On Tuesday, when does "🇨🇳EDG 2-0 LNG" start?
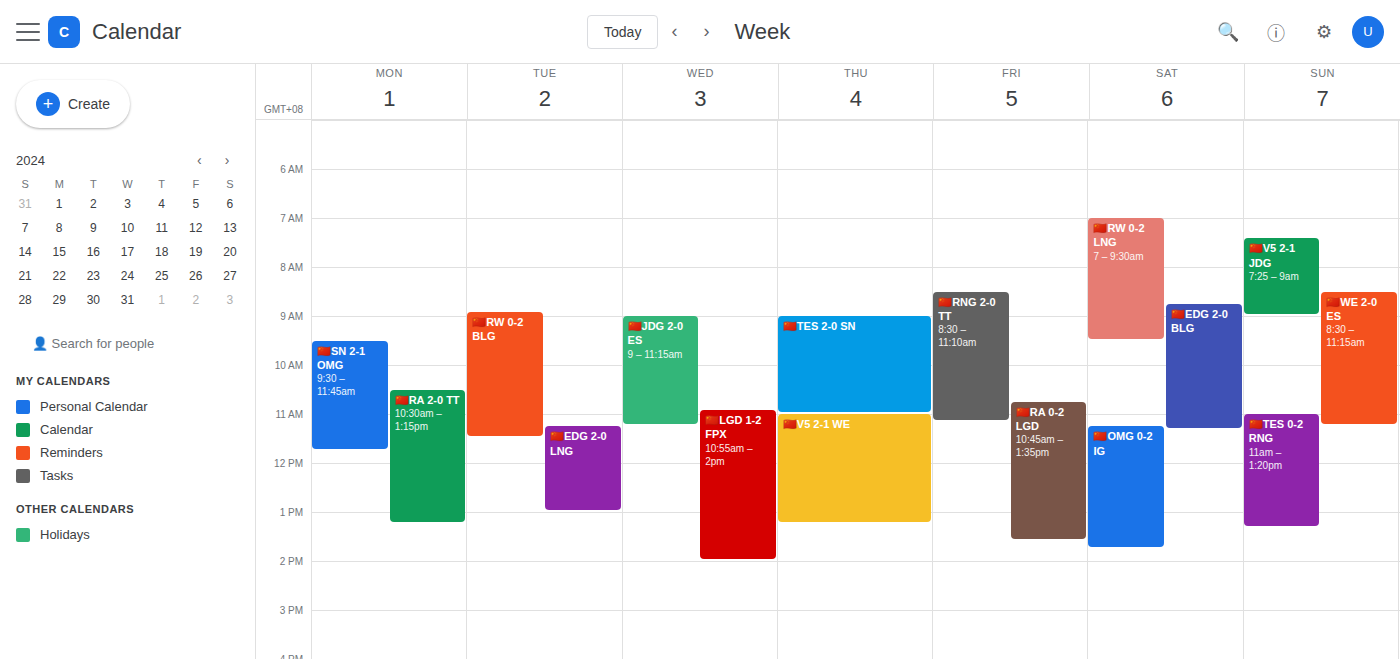
11:15 AM